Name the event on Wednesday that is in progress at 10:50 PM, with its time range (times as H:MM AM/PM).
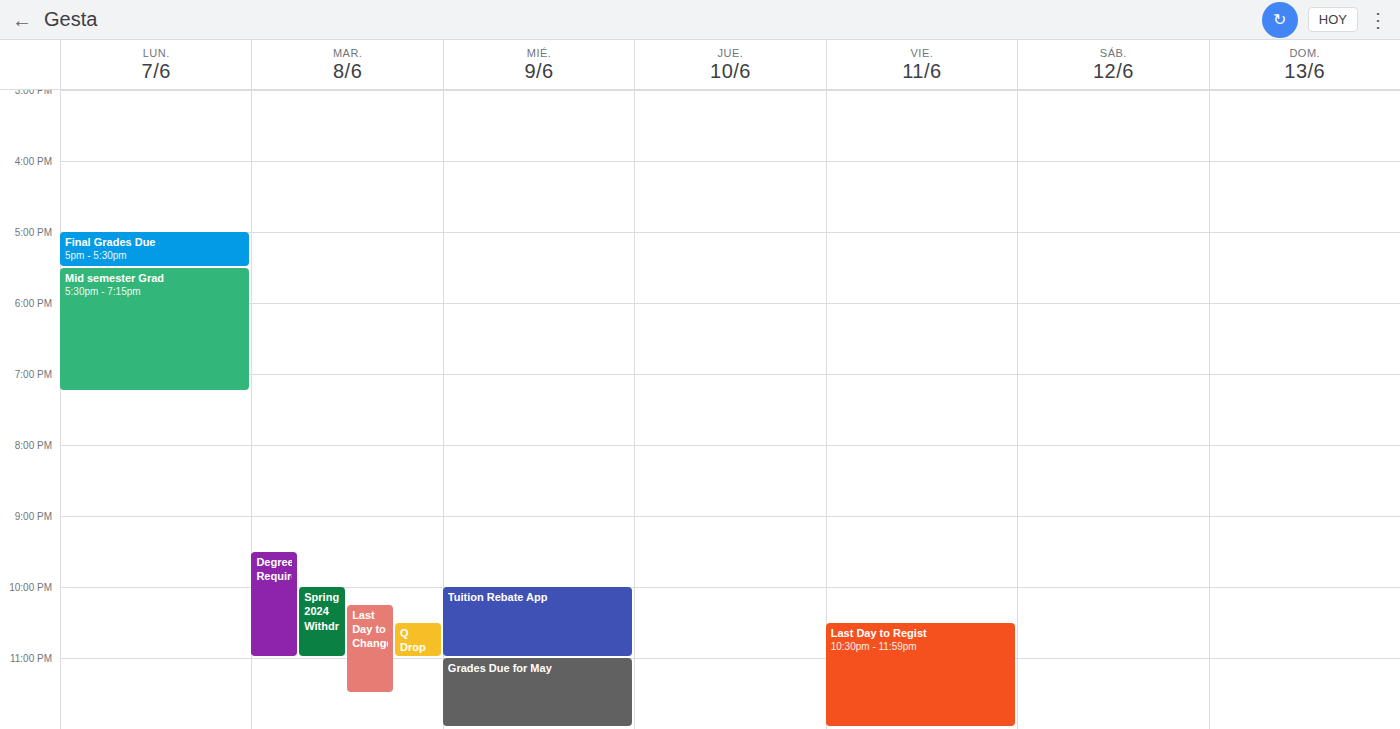
"Tuition Rebate App", 10:00 PM to 11:00 PM